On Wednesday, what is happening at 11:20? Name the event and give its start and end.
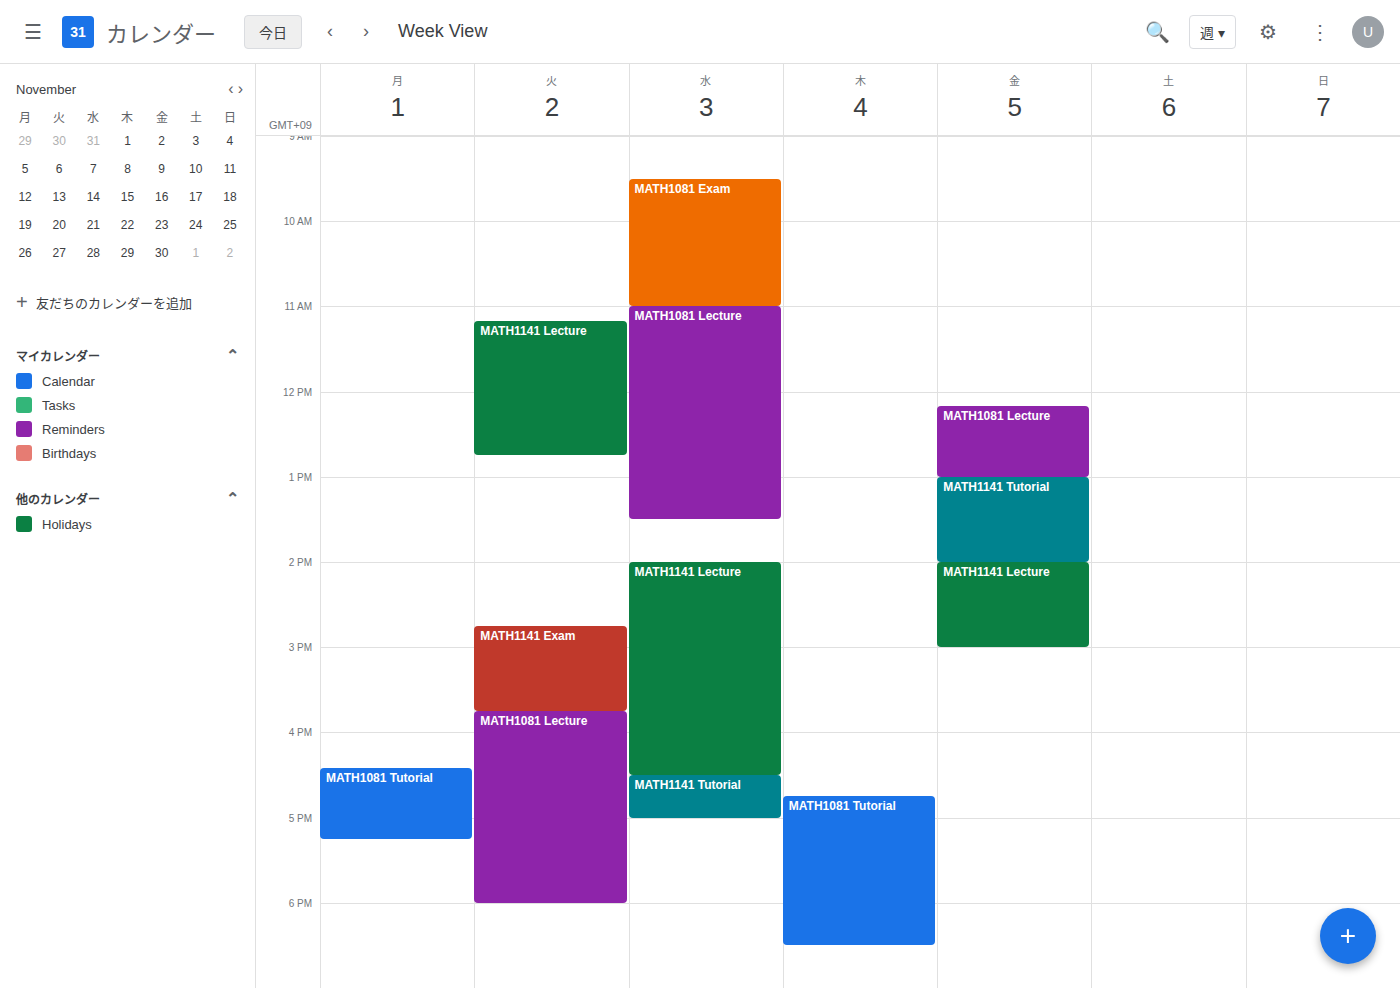
"MATH1081 Lecture", 11:00 to 13:30